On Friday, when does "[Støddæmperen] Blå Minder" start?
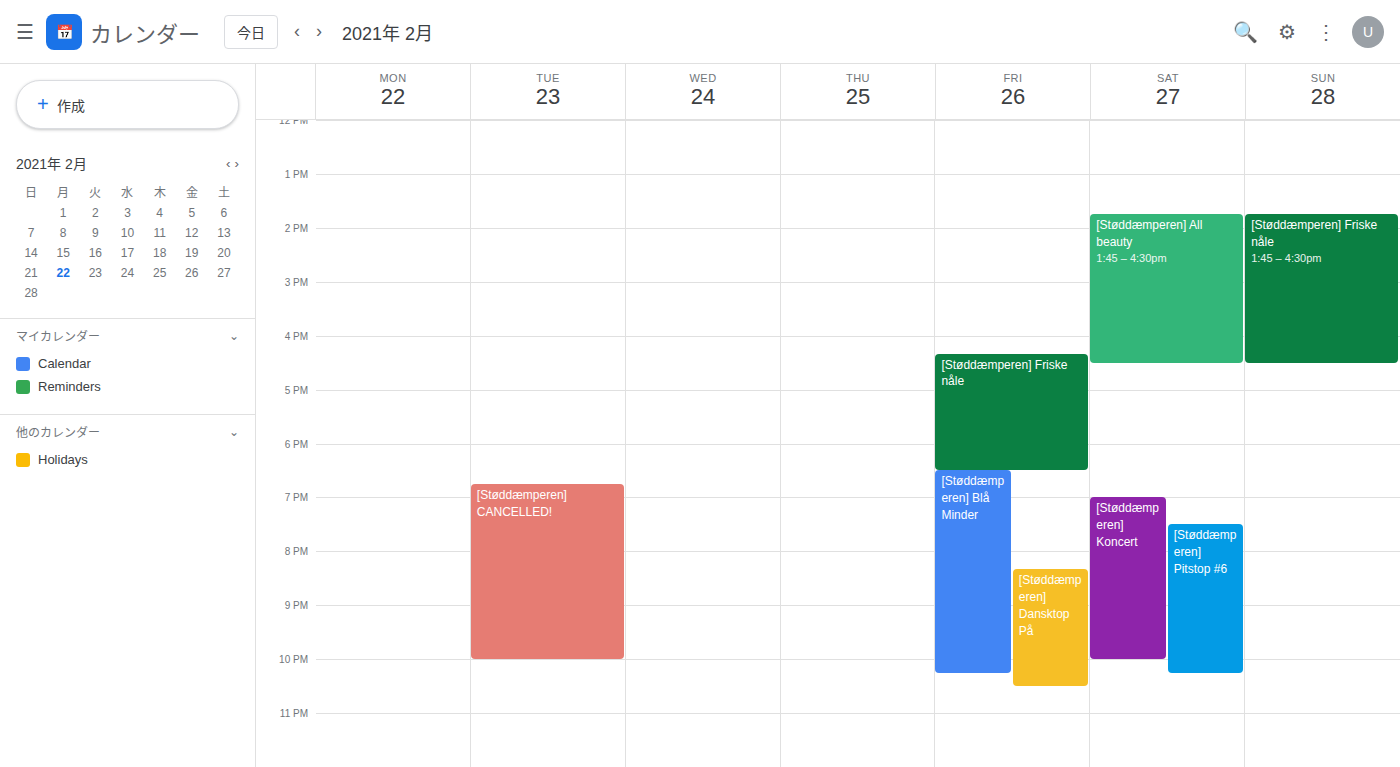
6:30 PM